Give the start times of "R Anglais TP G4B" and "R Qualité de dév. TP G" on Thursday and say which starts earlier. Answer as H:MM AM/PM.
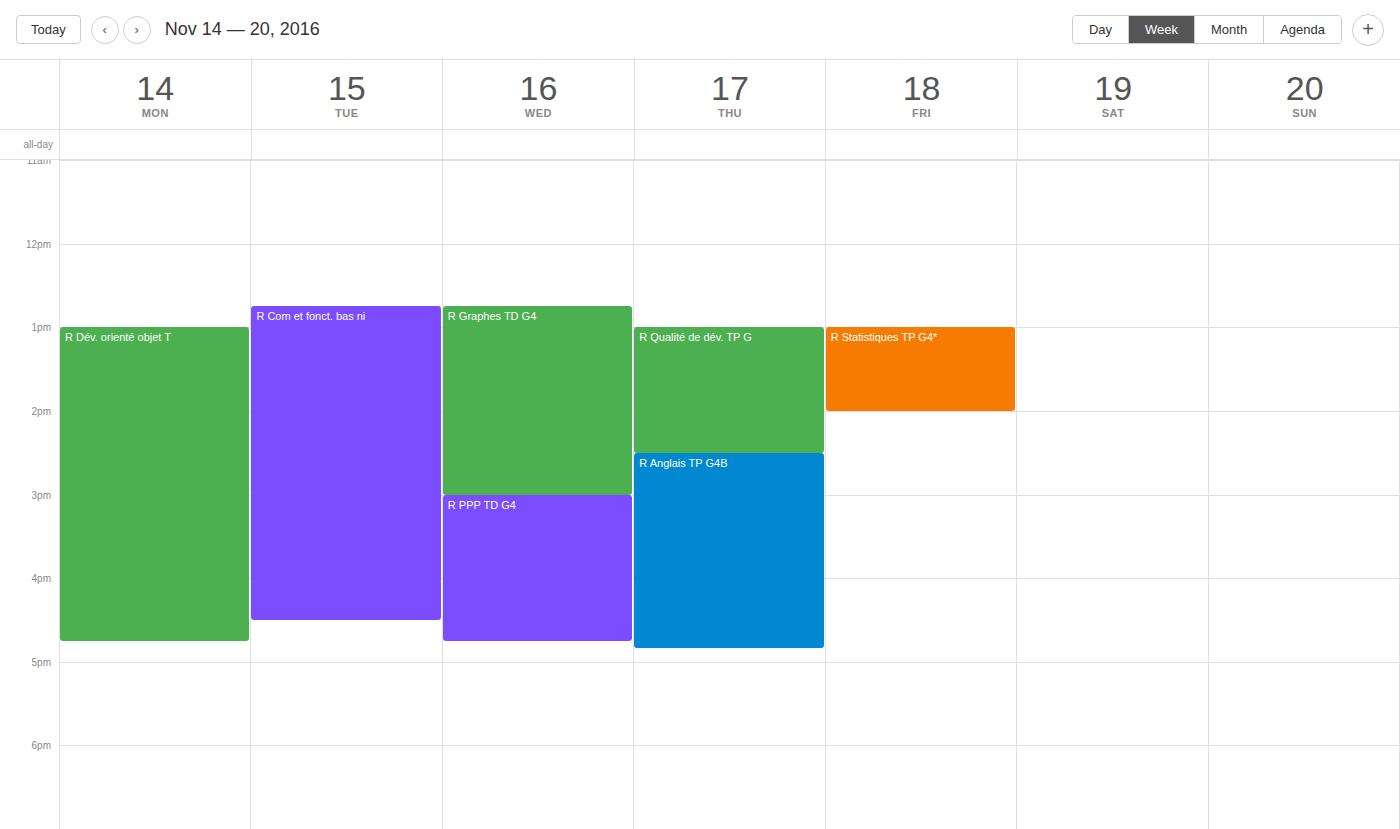
"R Qualité de dév. TP G" 1:00 PM; "R Anglais TP G4B" 2:30 PM.